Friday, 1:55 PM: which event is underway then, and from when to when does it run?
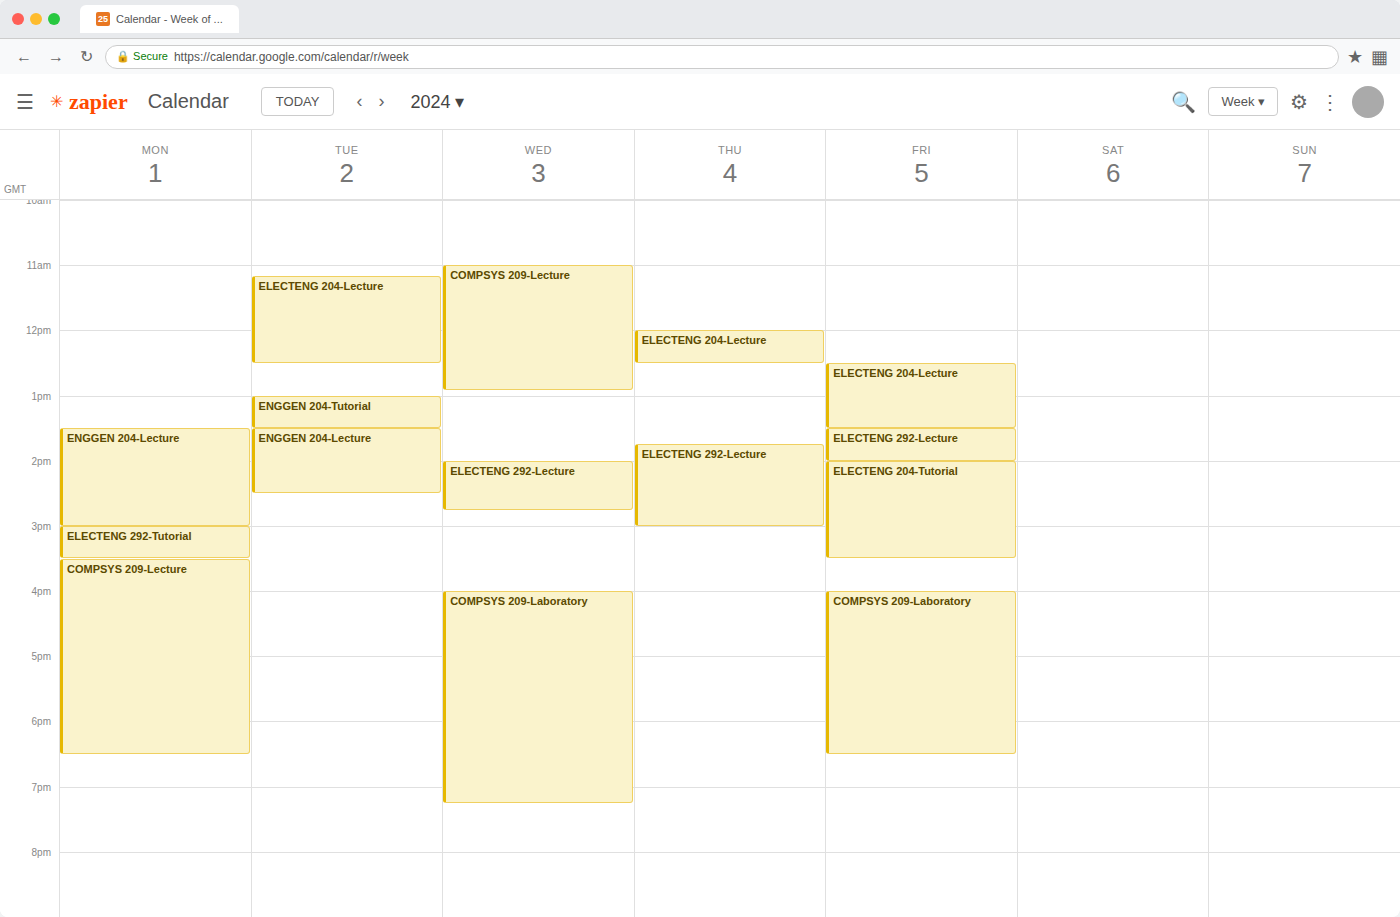
"ELECTENG 292-Lecture", 1:30 PM to 2:00 PM